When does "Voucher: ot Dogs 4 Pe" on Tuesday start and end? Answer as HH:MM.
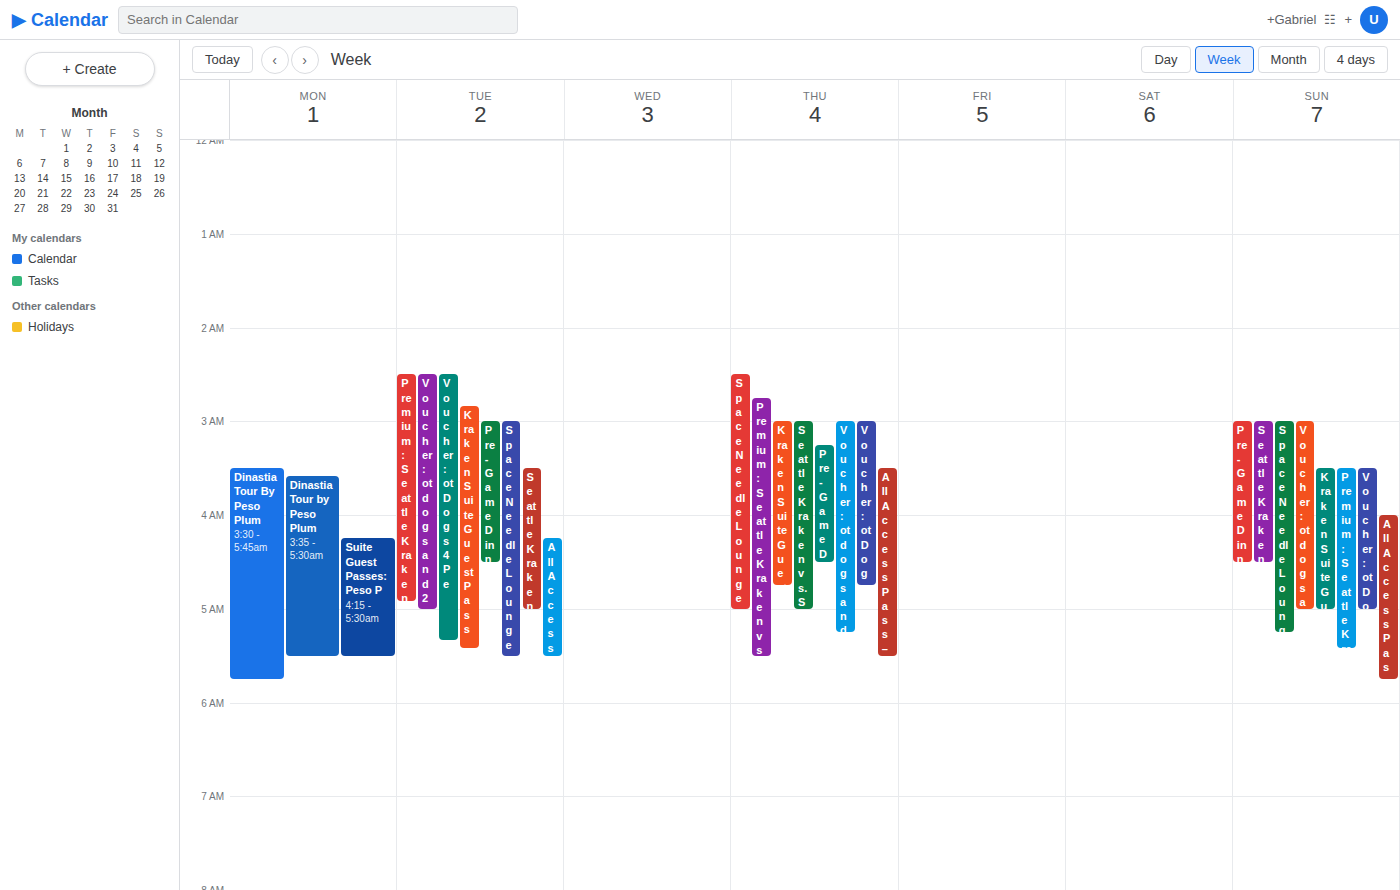
02:30 to 05:20